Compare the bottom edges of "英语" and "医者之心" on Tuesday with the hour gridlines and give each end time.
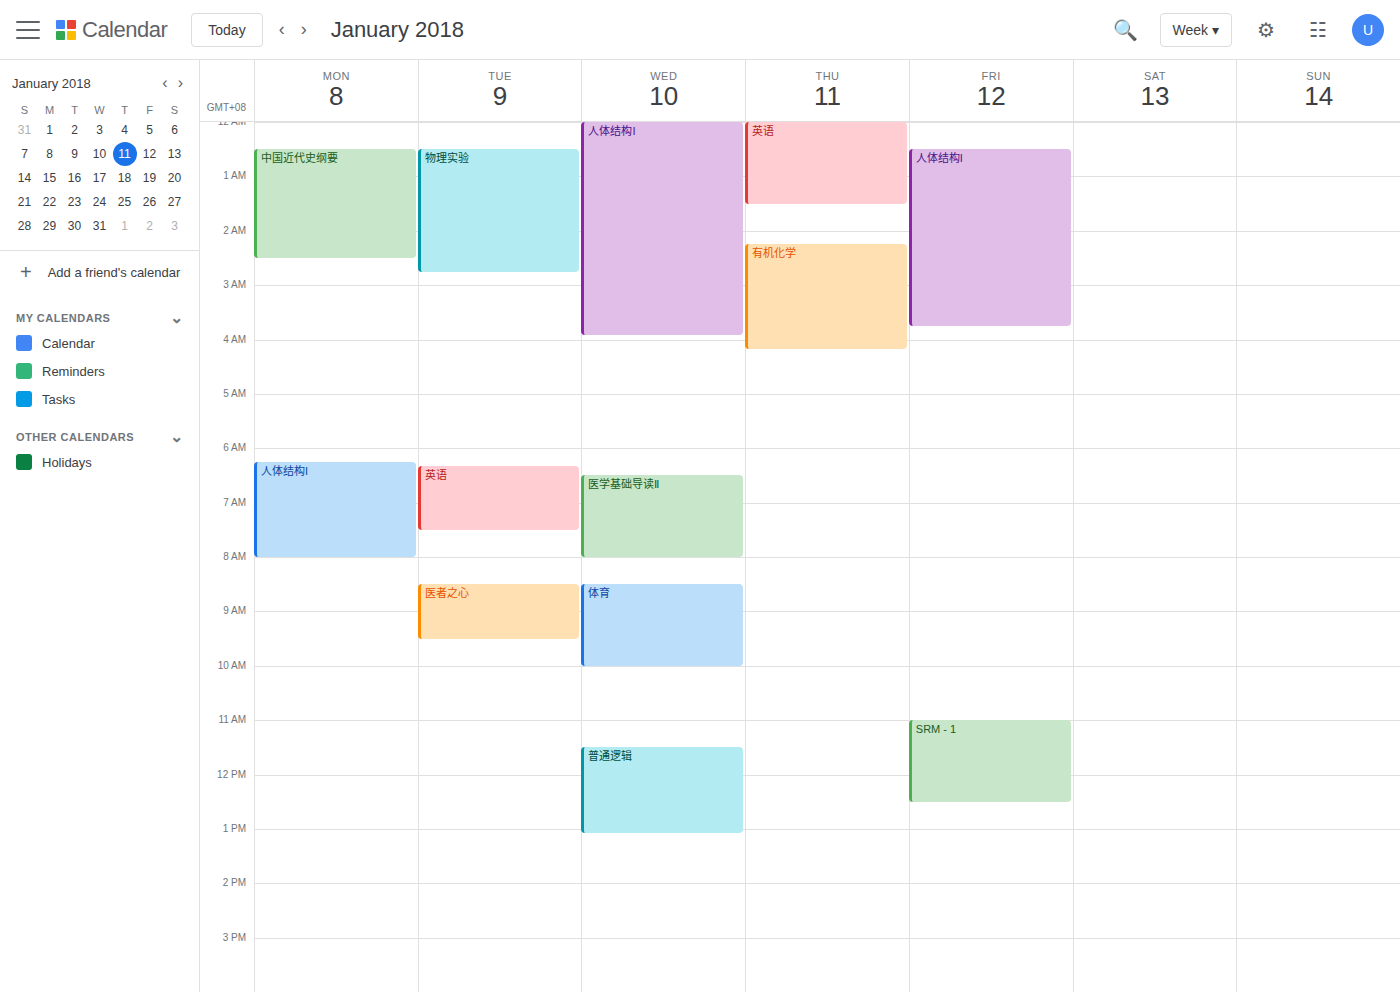
"英语": 7:30 AM, halfway between the 7 AM and 8 AM lines. "医者之心": 9:30 AM, halfway between the 9 AM and 10 AM lines.